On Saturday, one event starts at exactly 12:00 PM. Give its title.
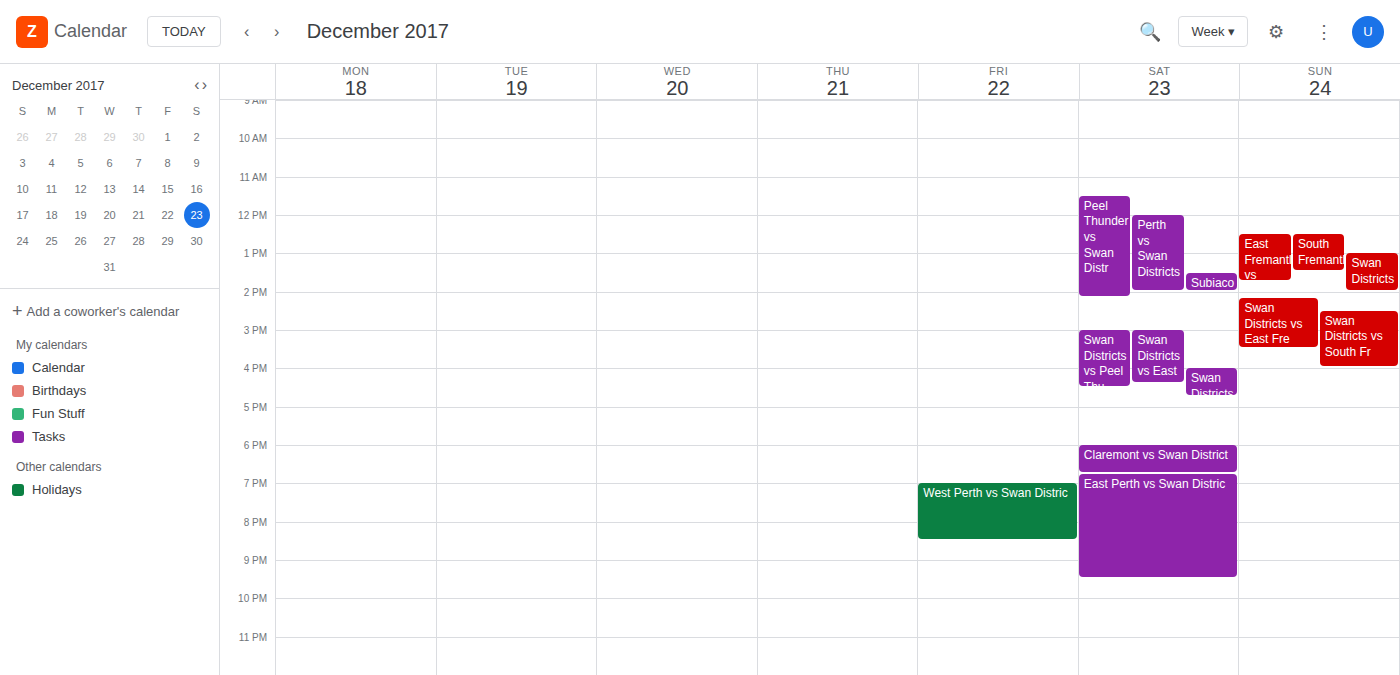
"Perth vs Swan Districts"